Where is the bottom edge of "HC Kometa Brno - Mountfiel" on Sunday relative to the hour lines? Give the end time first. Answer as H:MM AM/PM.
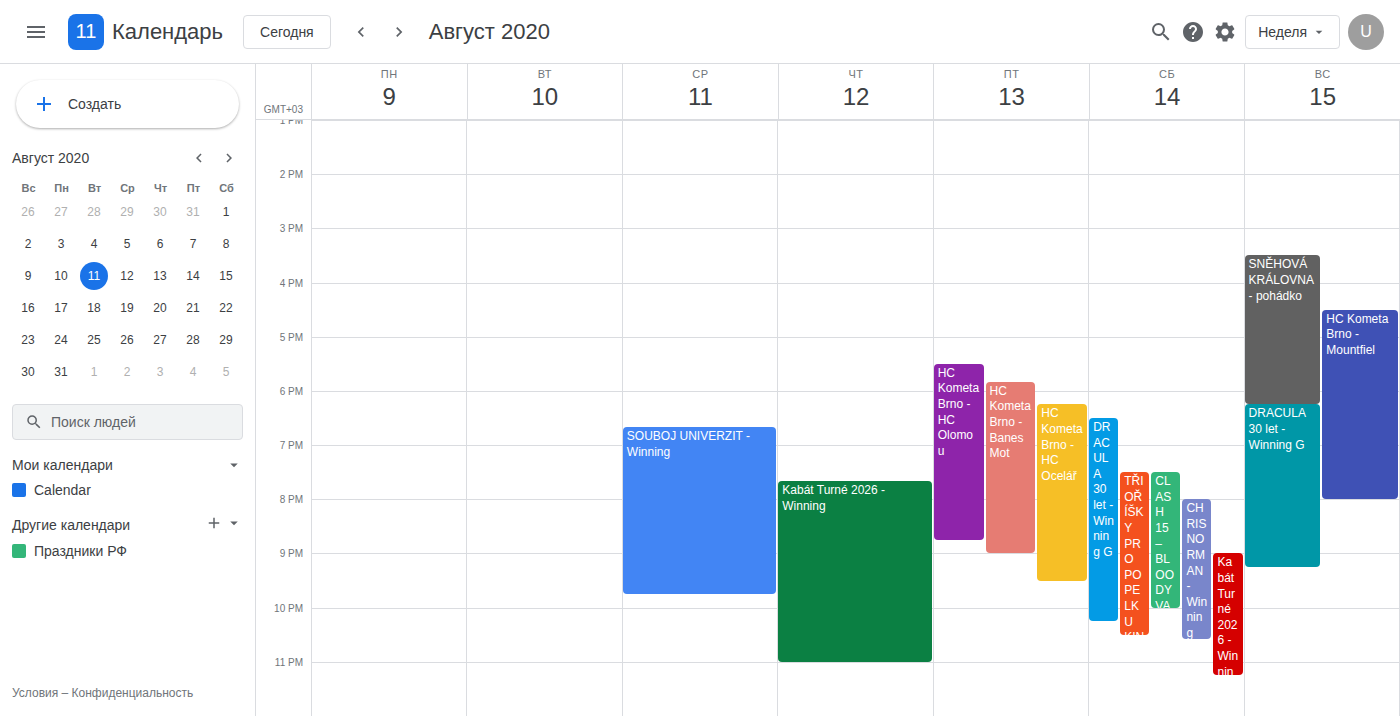
8:00 PM -- exactly on the 8 PM line.